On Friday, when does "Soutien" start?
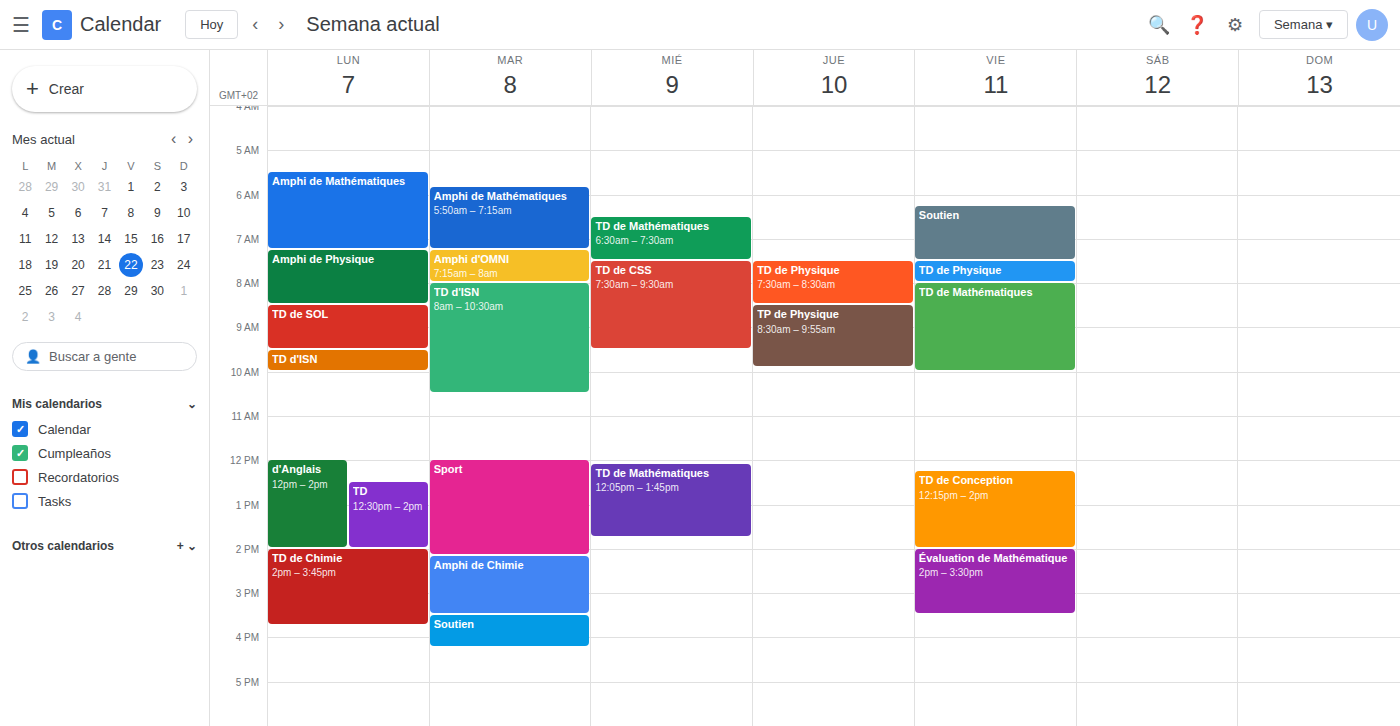
6:15 AM